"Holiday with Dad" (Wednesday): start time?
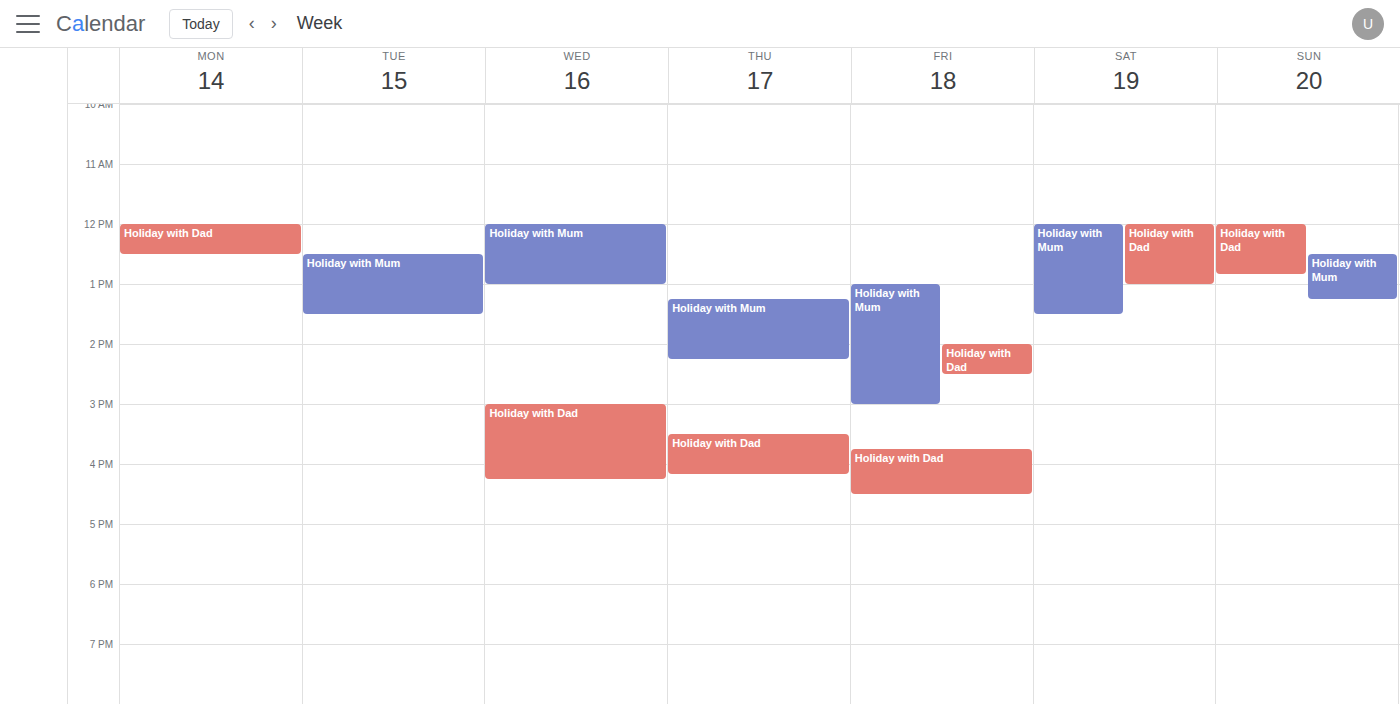
3:00 PM